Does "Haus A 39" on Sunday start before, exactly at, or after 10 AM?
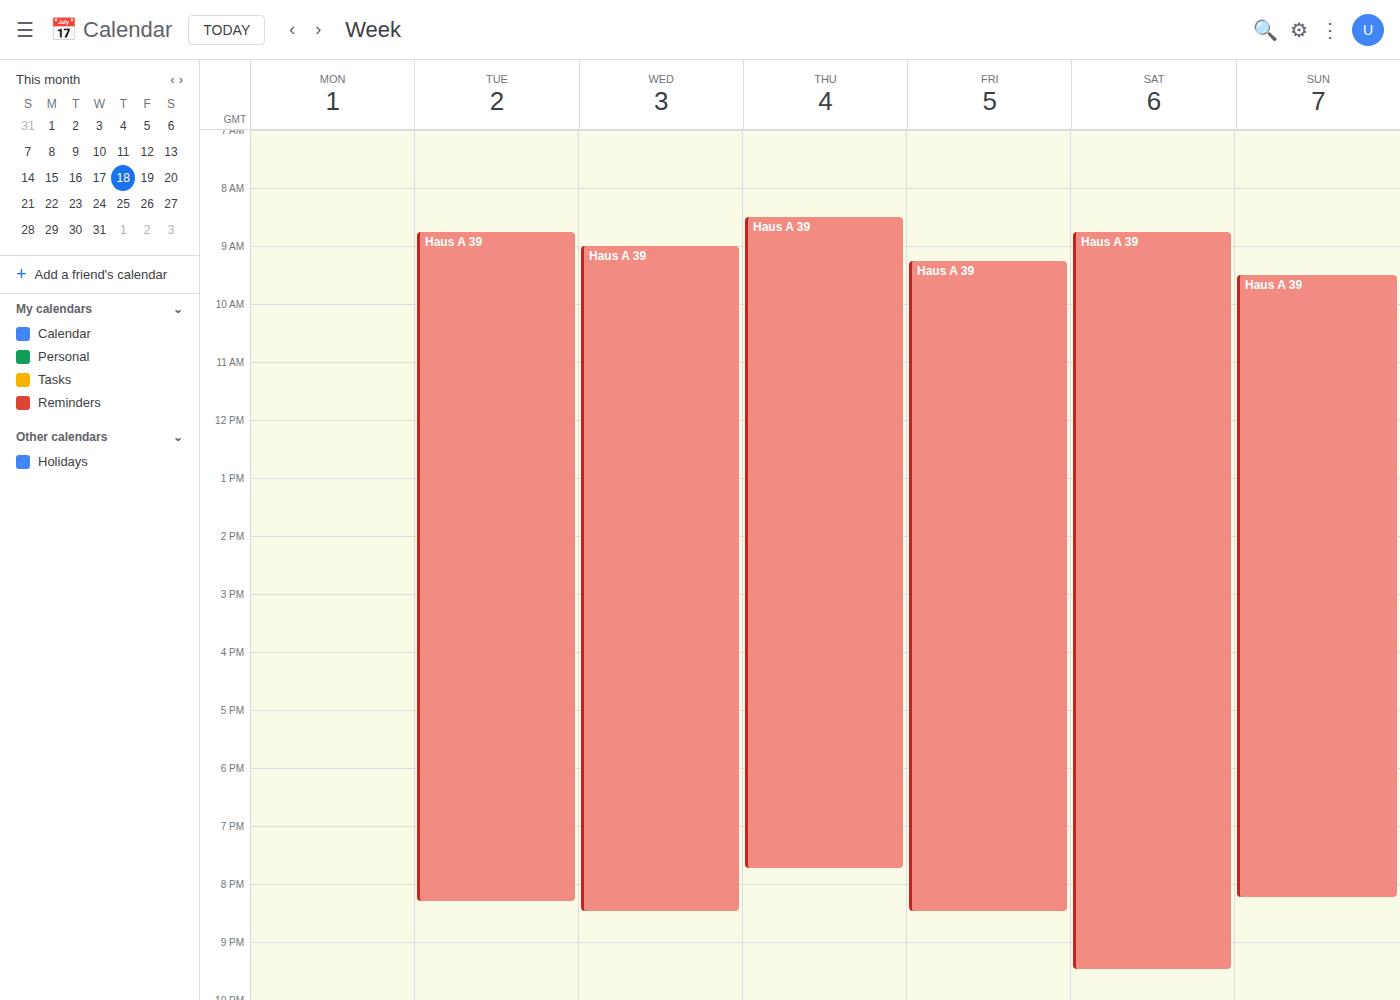
9:30 AM -- before 10 AM, 30 minutes above the 10 AM line.